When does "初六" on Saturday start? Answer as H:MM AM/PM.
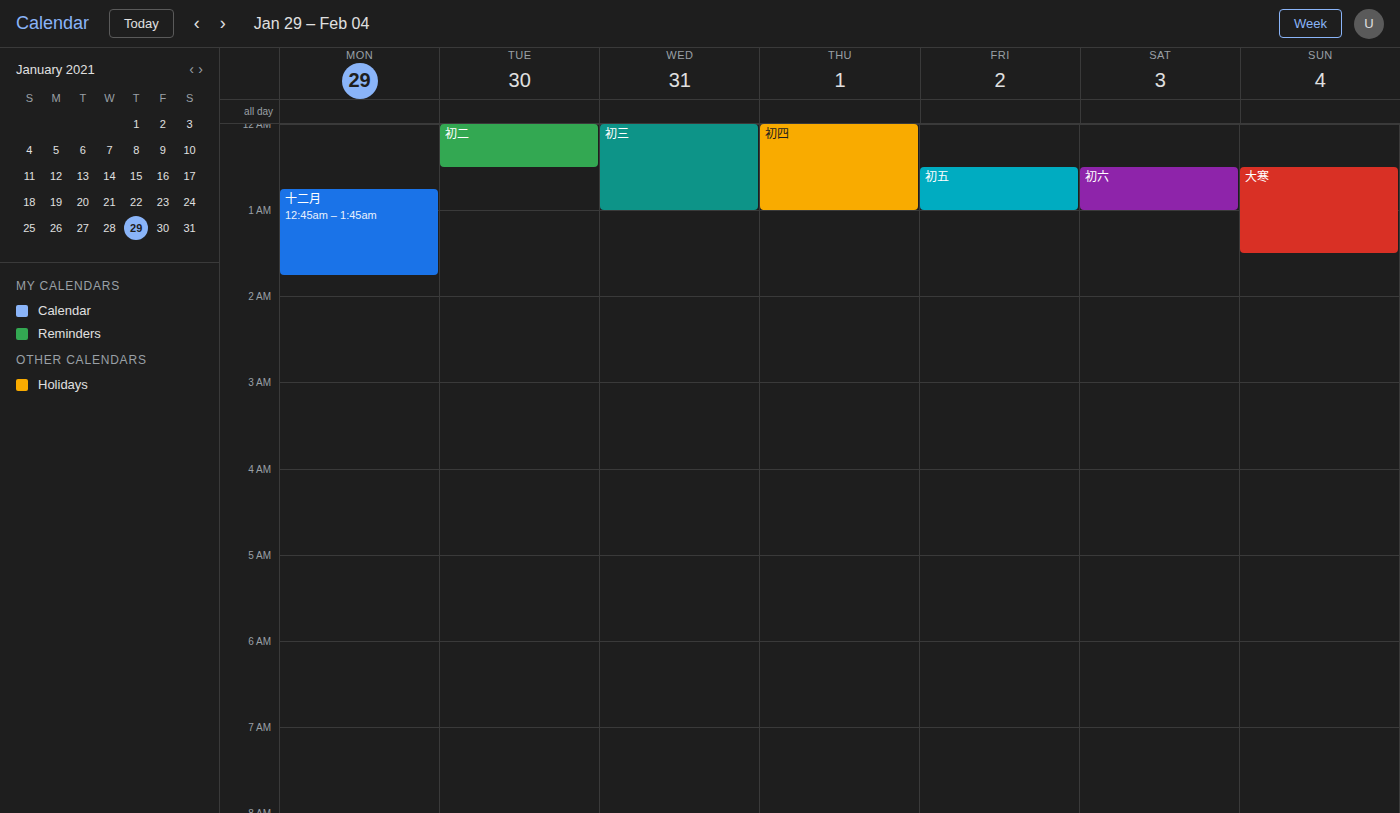
12:30 AM